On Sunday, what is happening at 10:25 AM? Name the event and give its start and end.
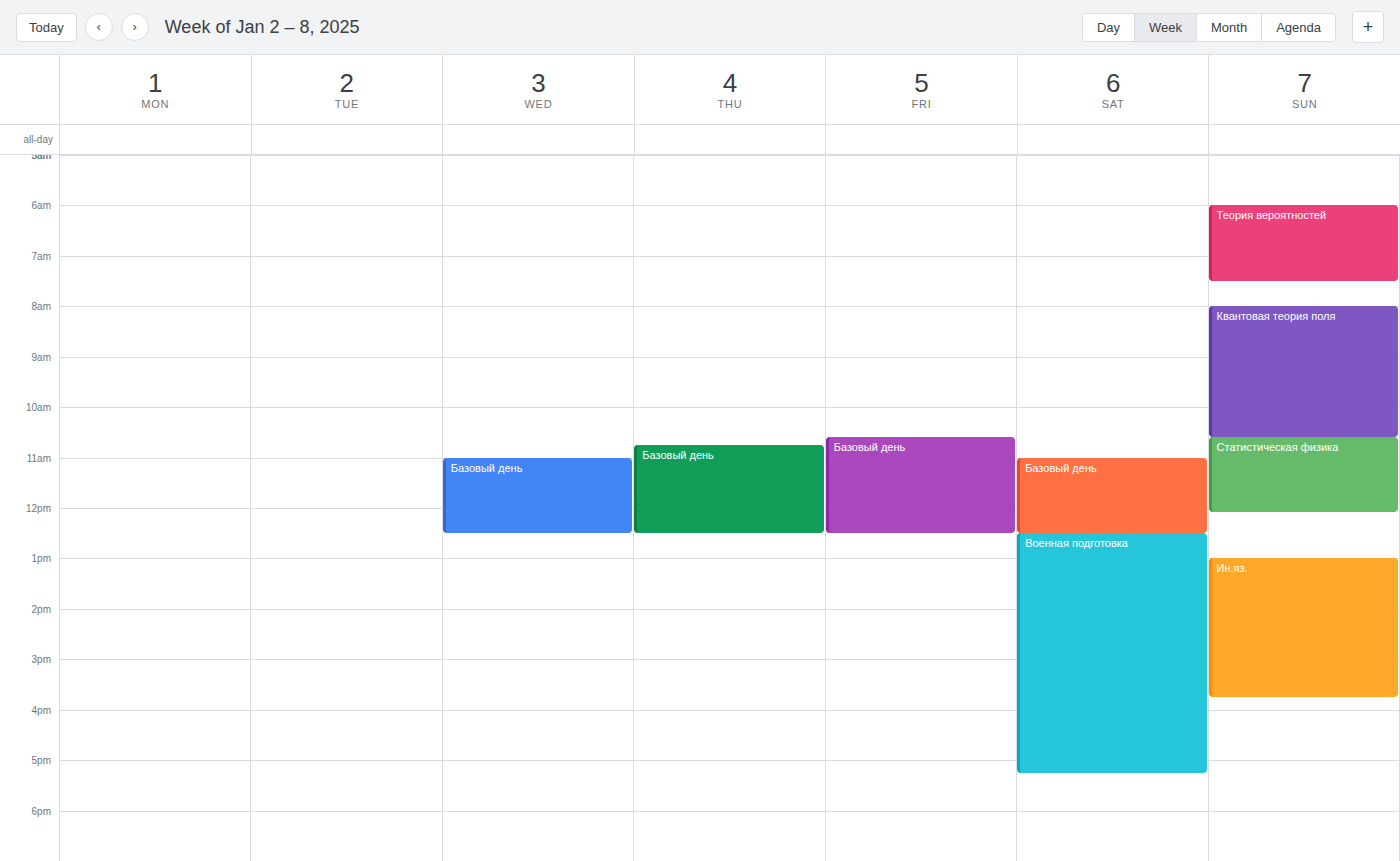
"Квантовая теория поля", 8:00 AM to 10:35 AM